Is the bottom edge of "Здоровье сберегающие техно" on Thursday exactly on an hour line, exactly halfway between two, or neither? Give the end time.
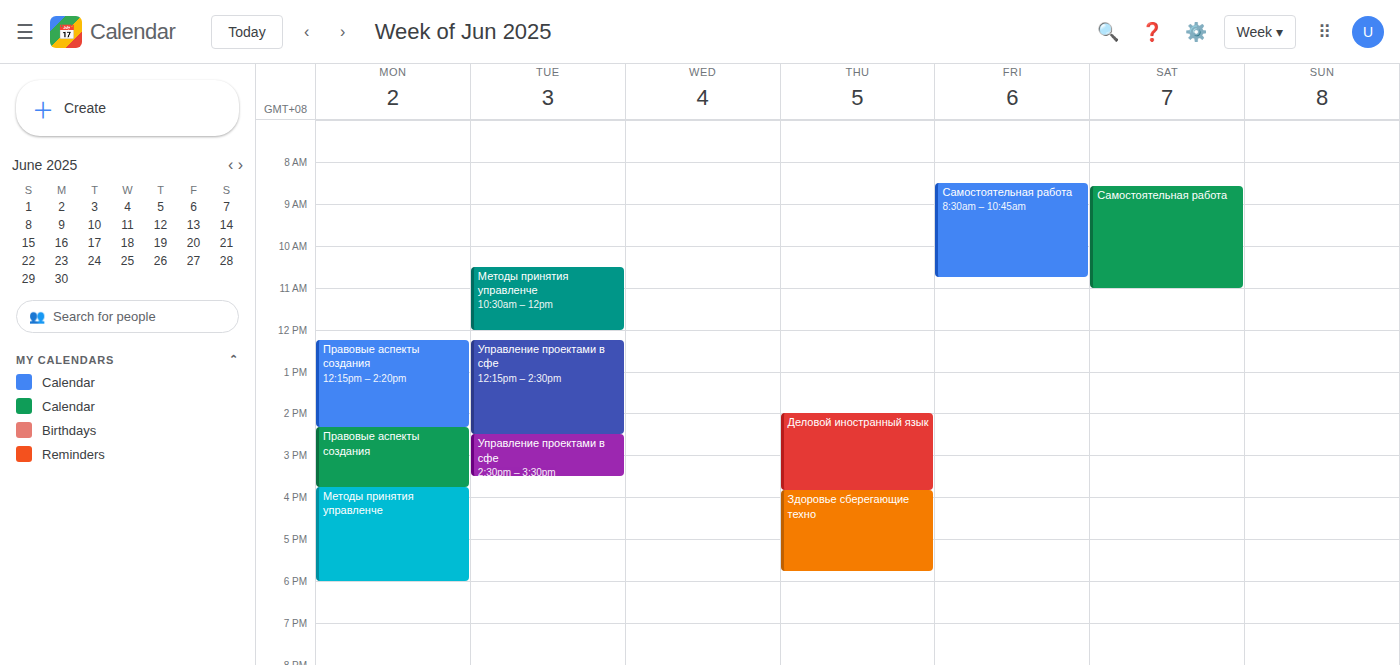
5:45 PM -- neither: three quarters of the way from the 5 PM line to the 6 PM line.